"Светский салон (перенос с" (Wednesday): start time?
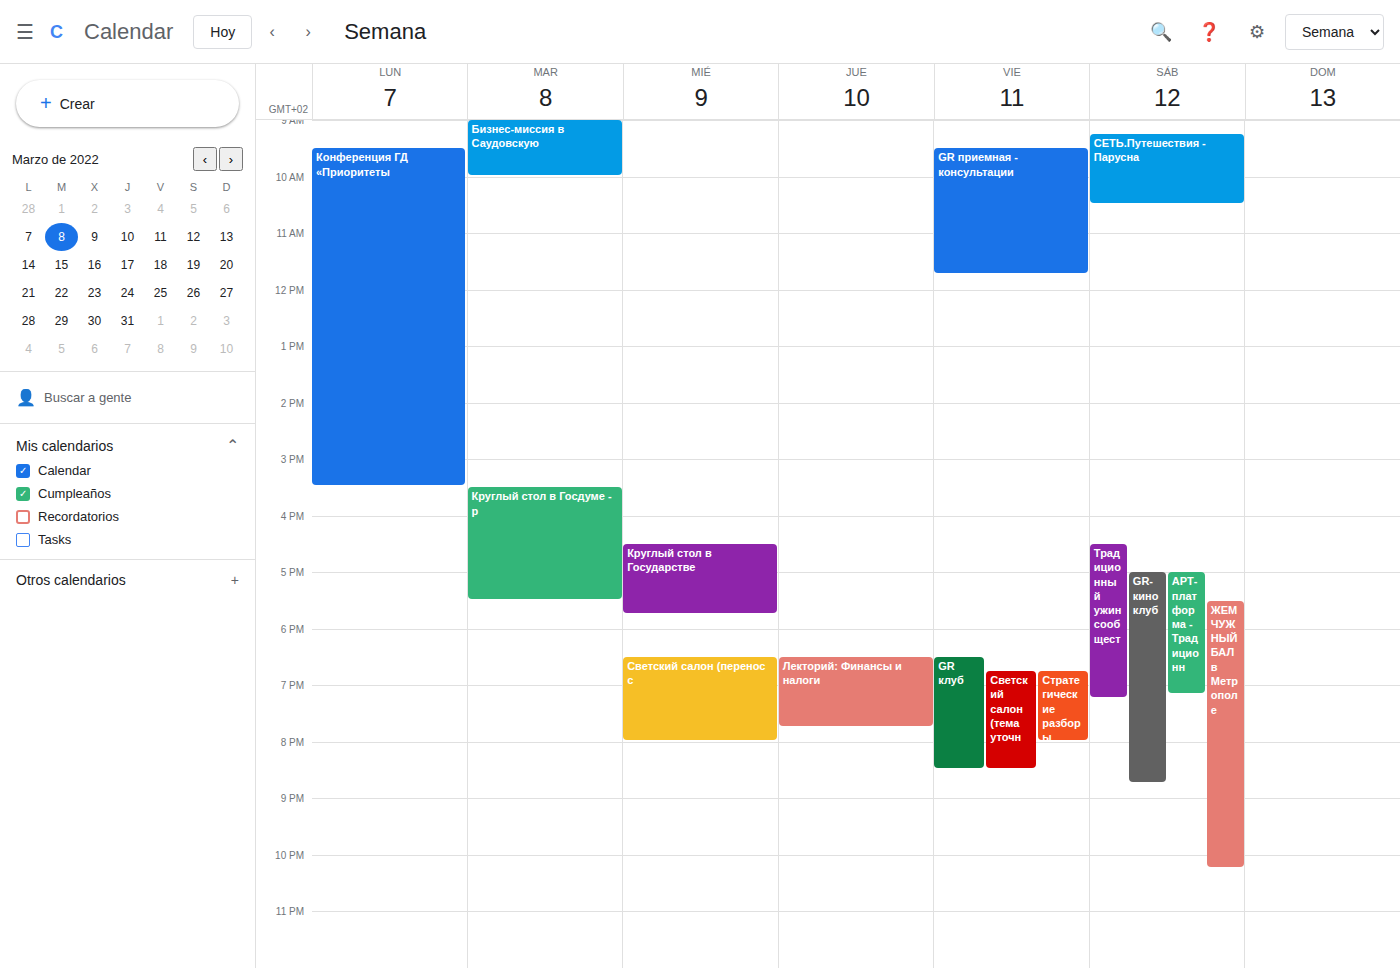
6:30 PM